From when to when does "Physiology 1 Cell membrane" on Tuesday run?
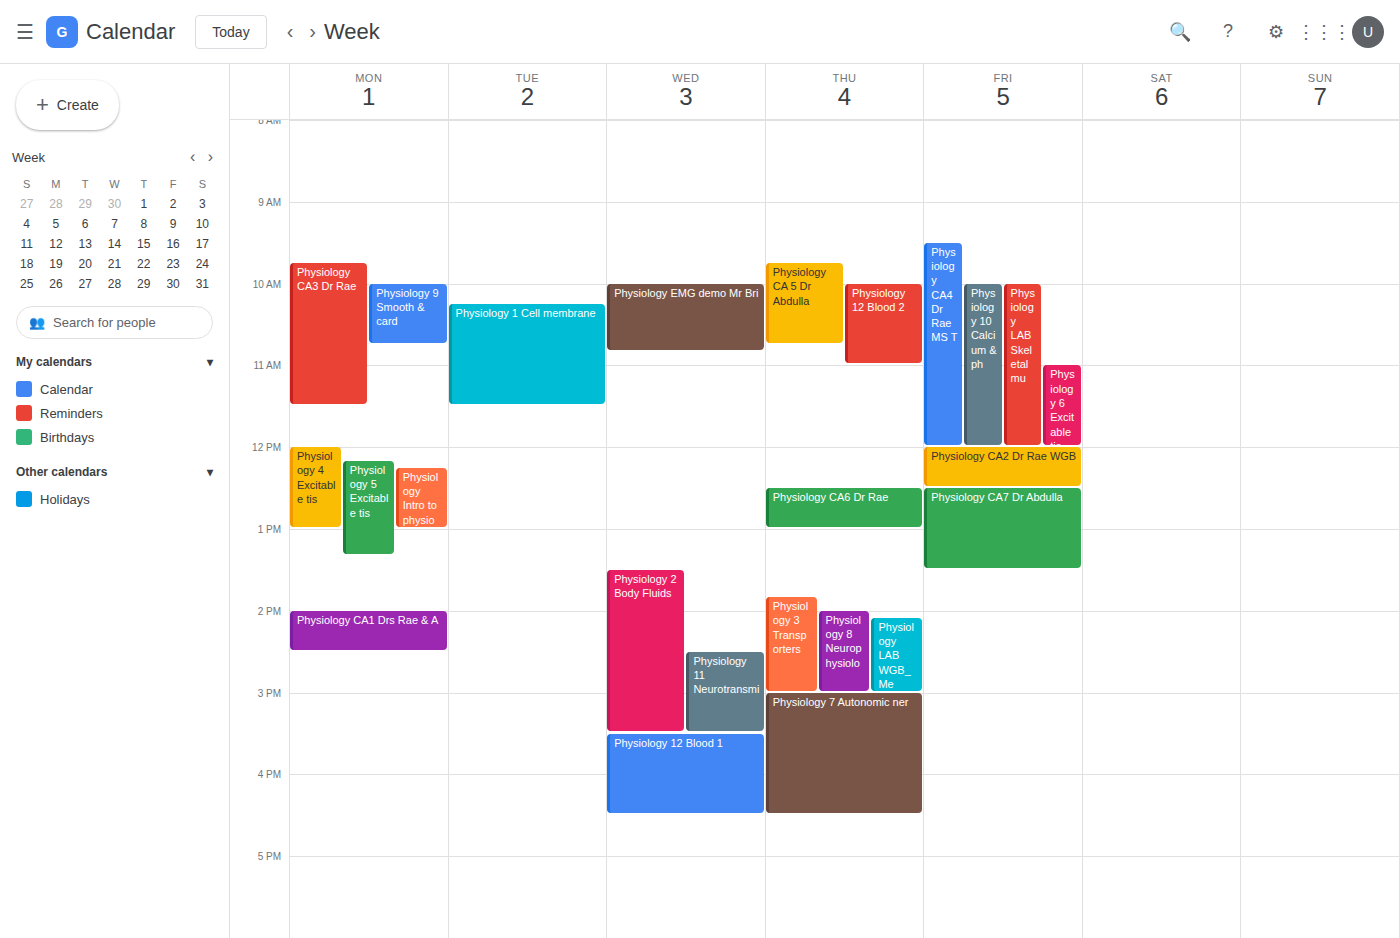
10:15 AM to 11:30 AM